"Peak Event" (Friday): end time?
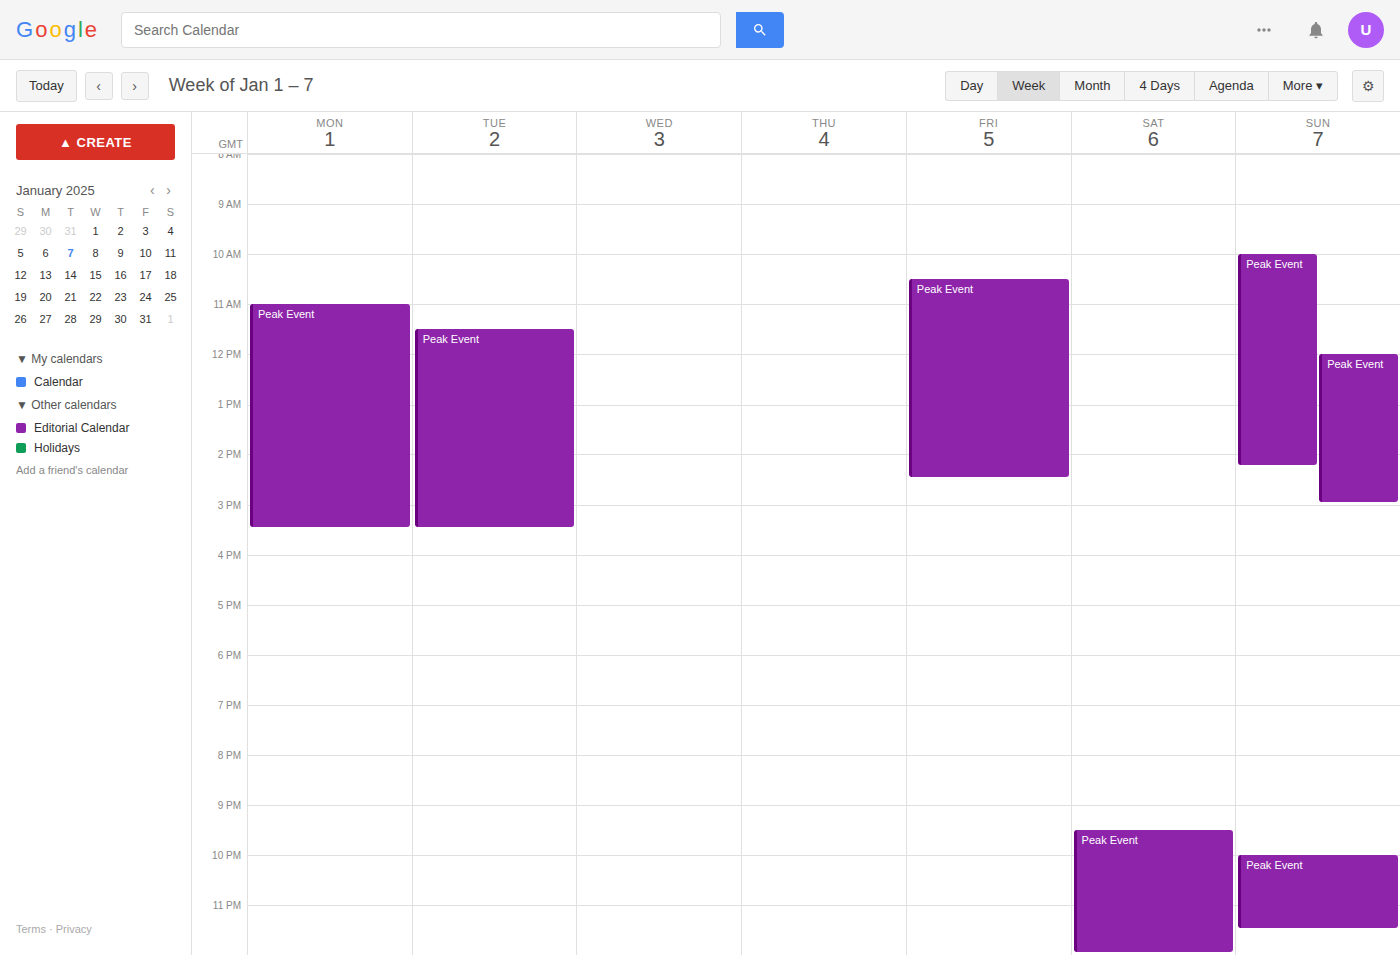
14:30